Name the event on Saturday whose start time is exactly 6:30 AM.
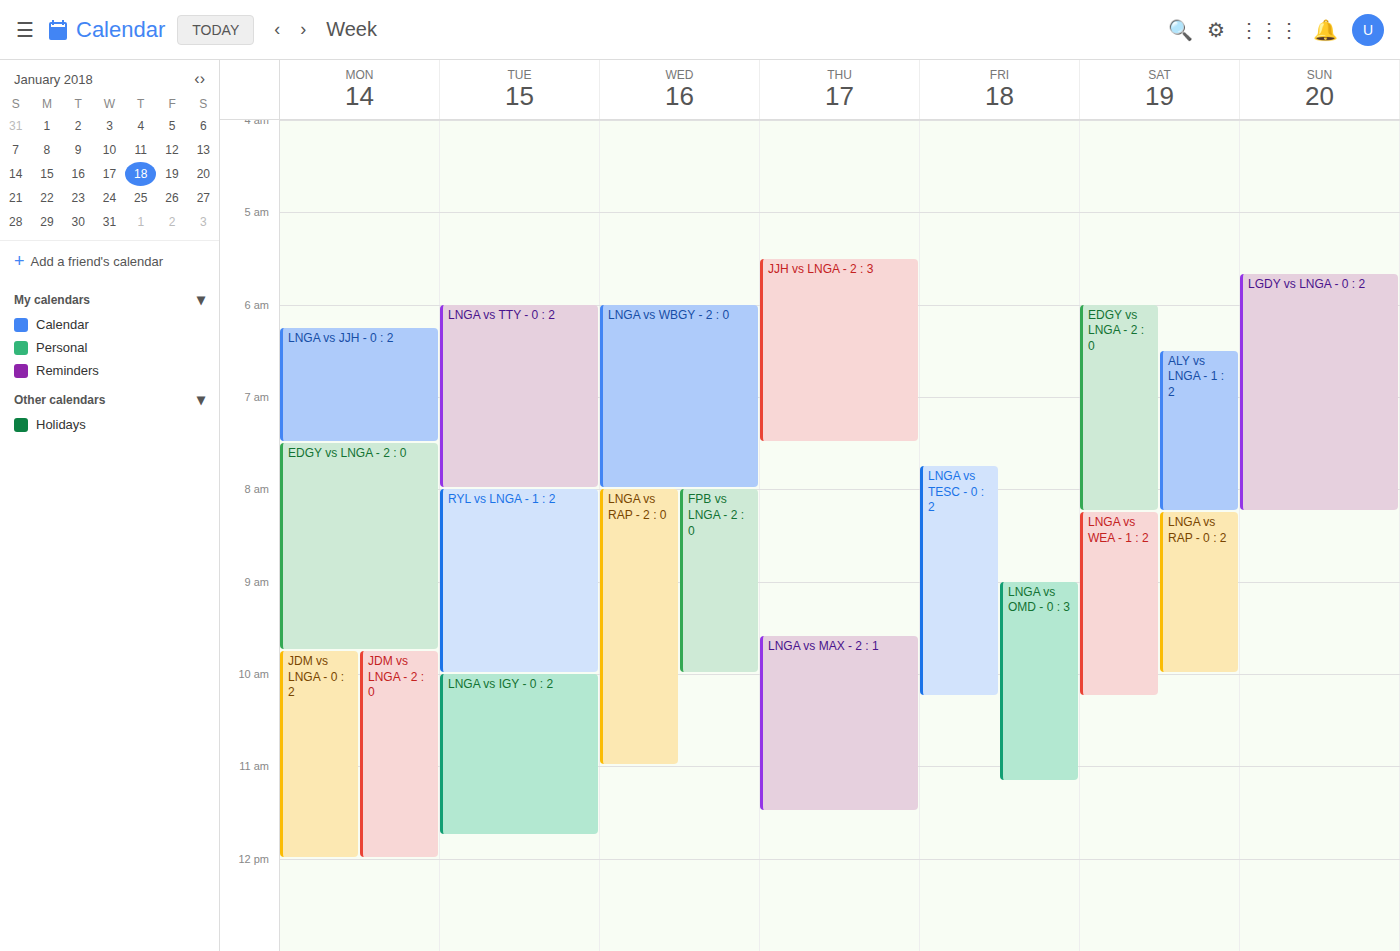
"ALY vs LNGA - 1 : 2"